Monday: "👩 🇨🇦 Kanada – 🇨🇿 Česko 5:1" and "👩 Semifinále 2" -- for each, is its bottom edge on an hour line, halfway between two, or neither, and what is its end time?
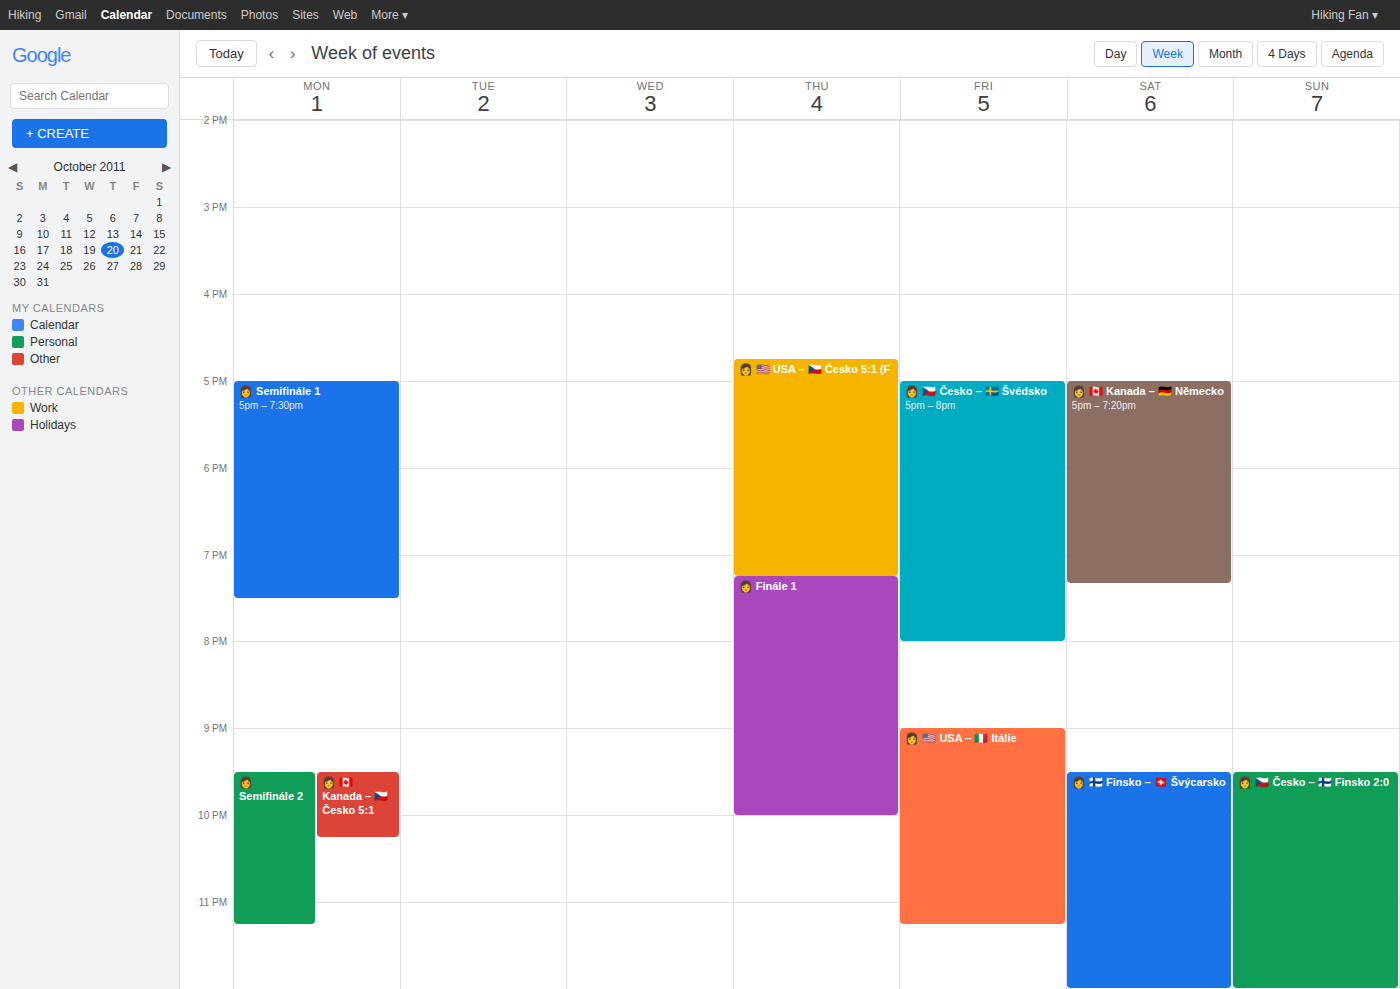
"👩 🇨🇦 Kanada – 🇨🇿 Česko 5:1": 10:15 PM, neither: a quarter of the way from the 10 PM line to the 11 PM line. "👩 Semifinále 2": 11:15 PM, neither: a quarter of the way from the 11 PM line to the 12 AM line.